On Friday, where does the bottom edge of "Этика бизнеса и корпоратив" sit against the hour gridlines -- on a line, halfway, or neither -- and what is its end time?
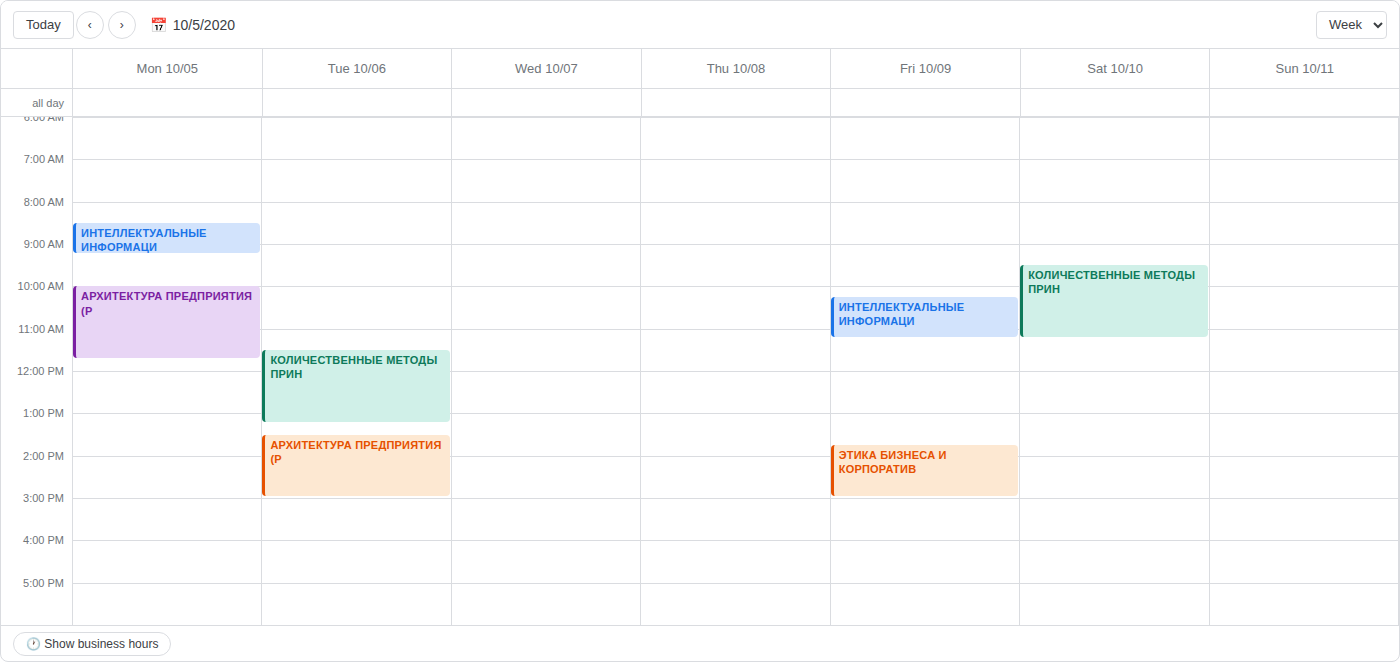
3:00 PM -- exactly on the 3 PM line.